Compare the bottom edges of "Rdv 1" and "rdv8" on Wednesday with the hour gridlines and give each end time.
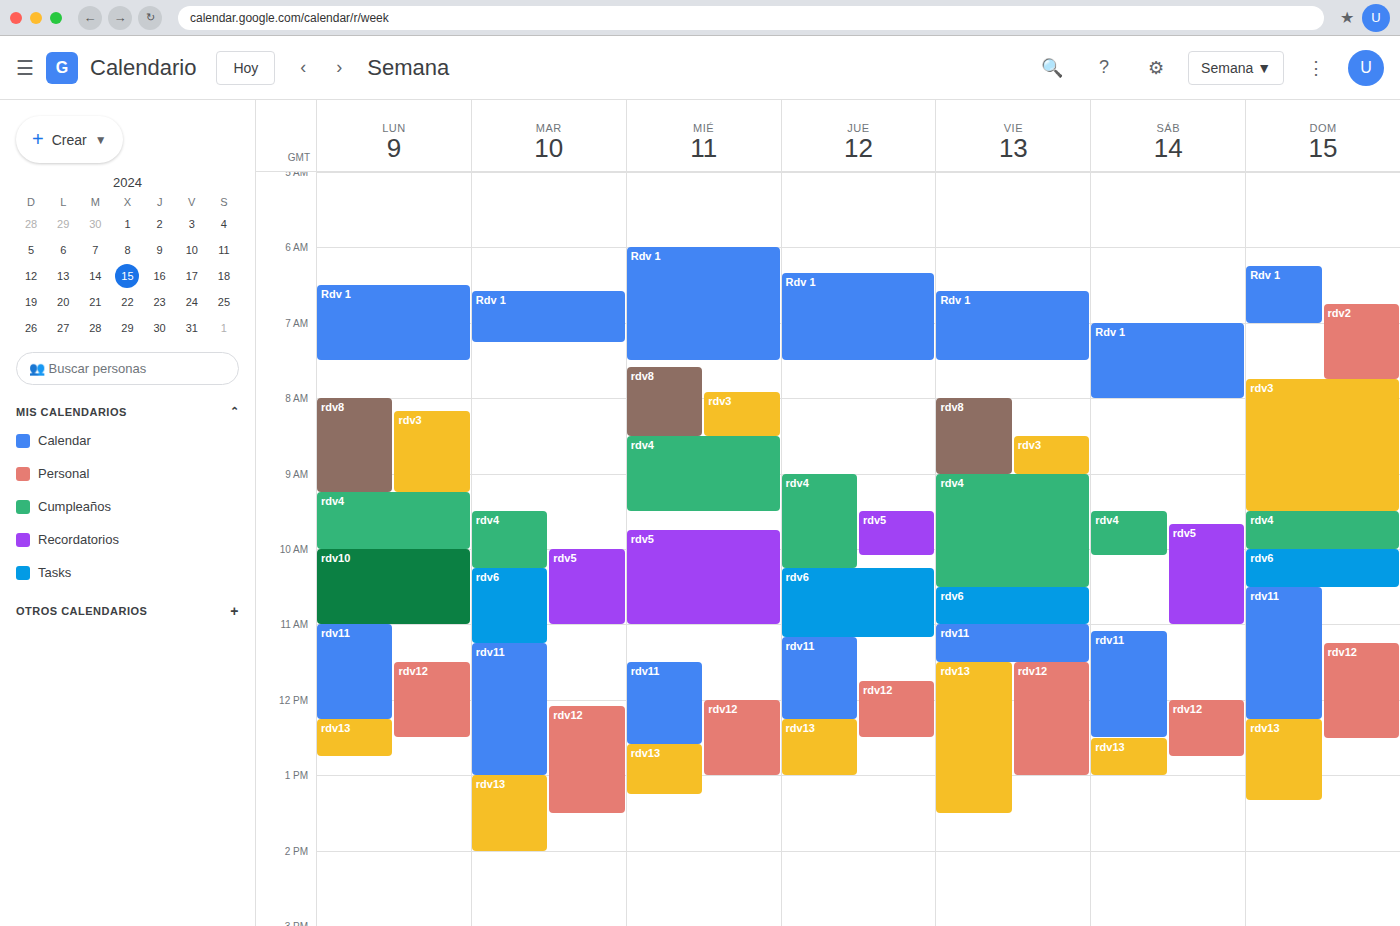
"Rdv 1": 07:30, halfway between the 07:00 and 08:00 lines. "rdv8": 08:30, halfway between the 08:00 and 09:00 lines.